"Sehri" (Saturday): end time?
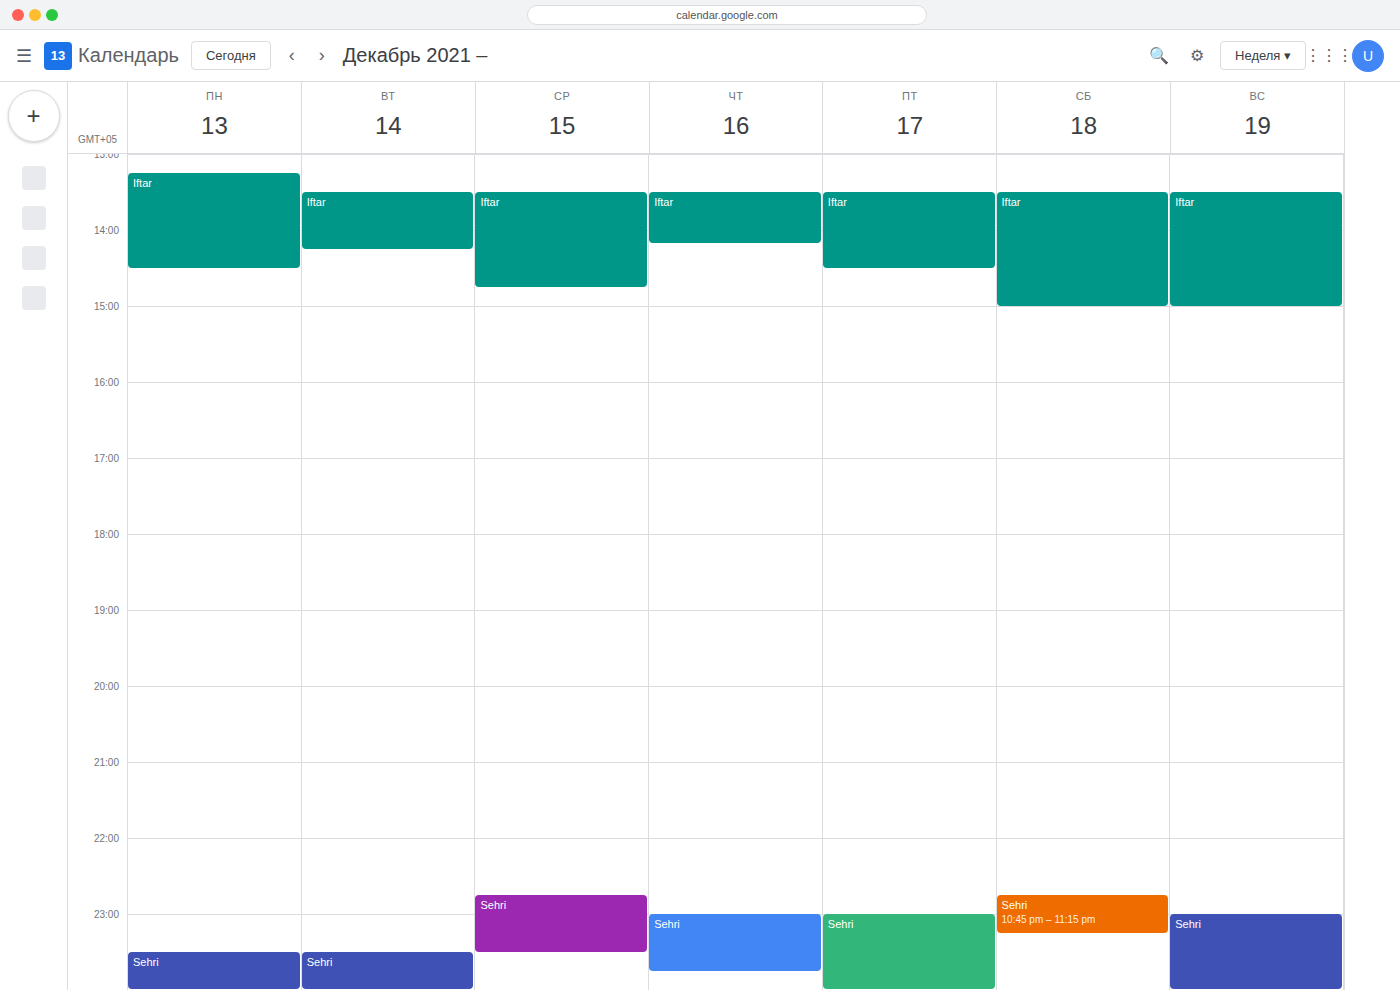
11:15 PM